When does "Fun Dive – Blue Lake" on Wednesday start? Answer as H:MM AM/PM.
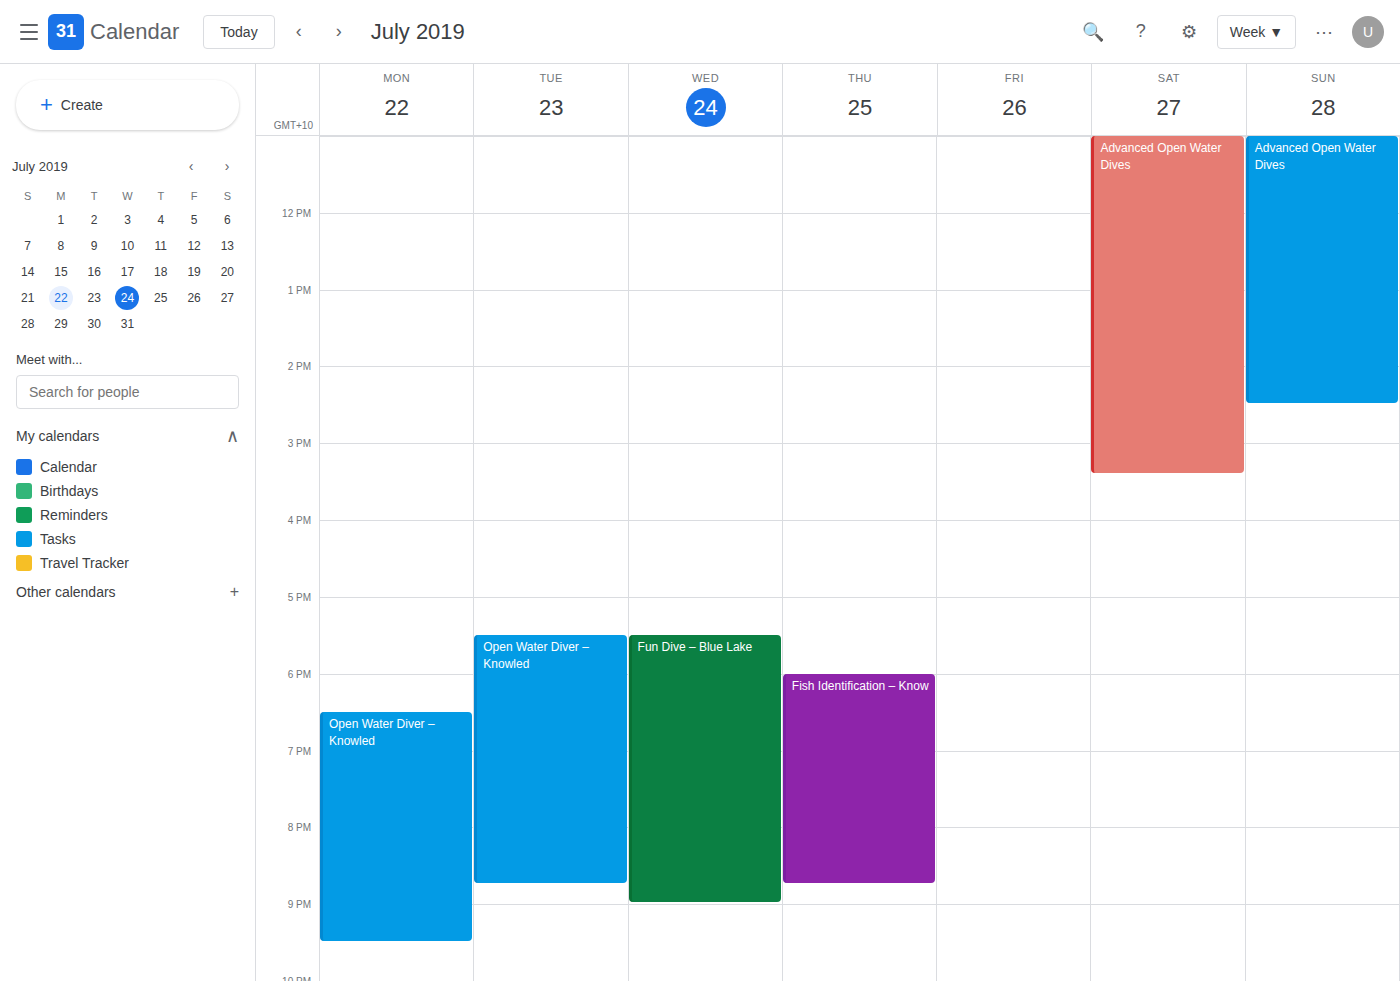
5:30 PM